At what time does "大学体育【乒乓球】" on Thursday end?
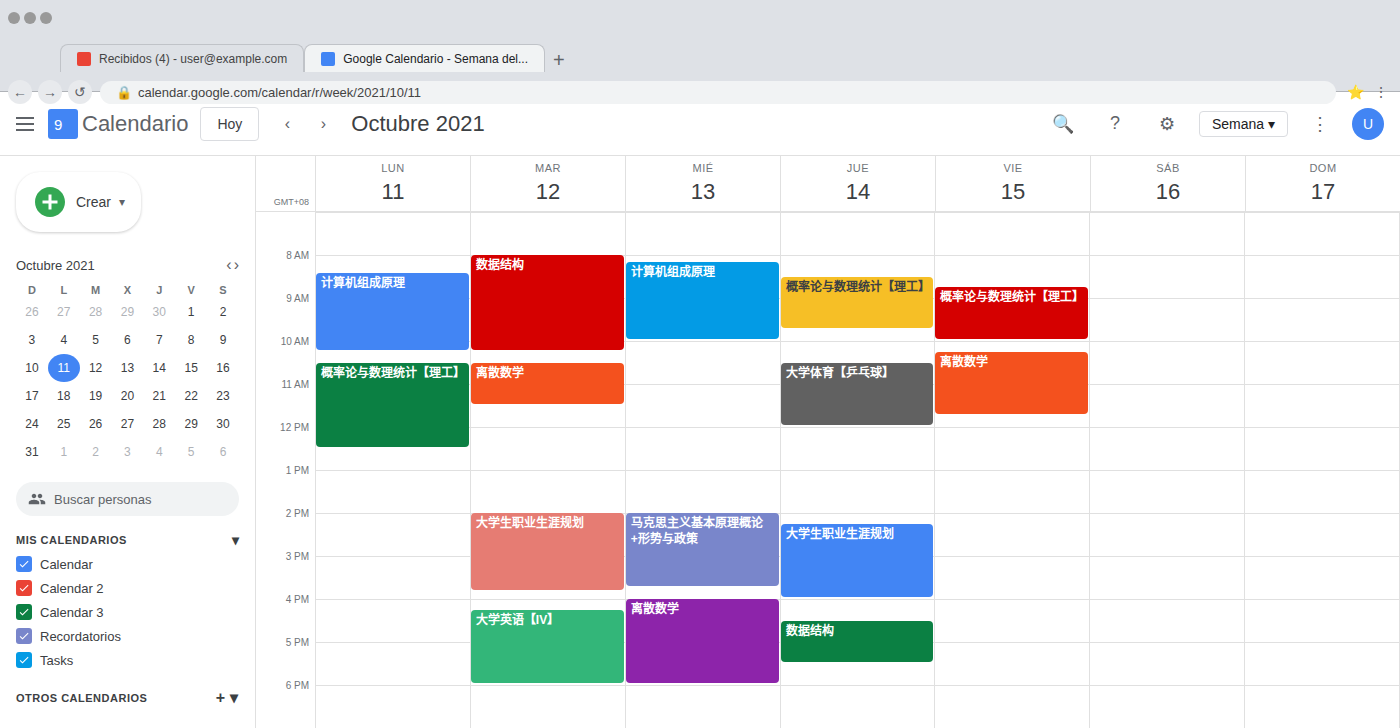
12:00 PM